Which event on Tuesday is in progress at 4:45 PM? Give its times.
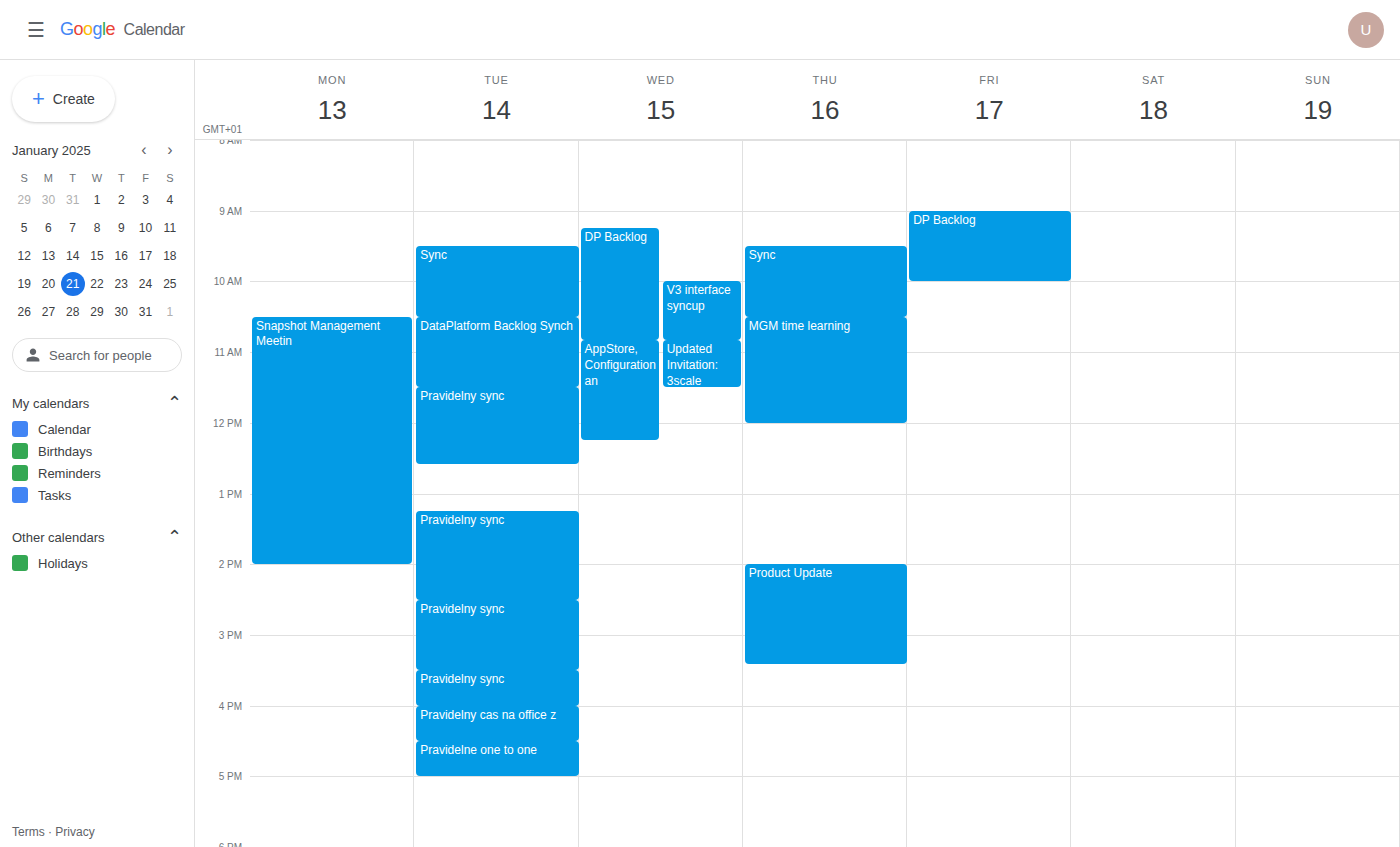
"Pravidelne one to one", 4:30 PM to 5:00 PM